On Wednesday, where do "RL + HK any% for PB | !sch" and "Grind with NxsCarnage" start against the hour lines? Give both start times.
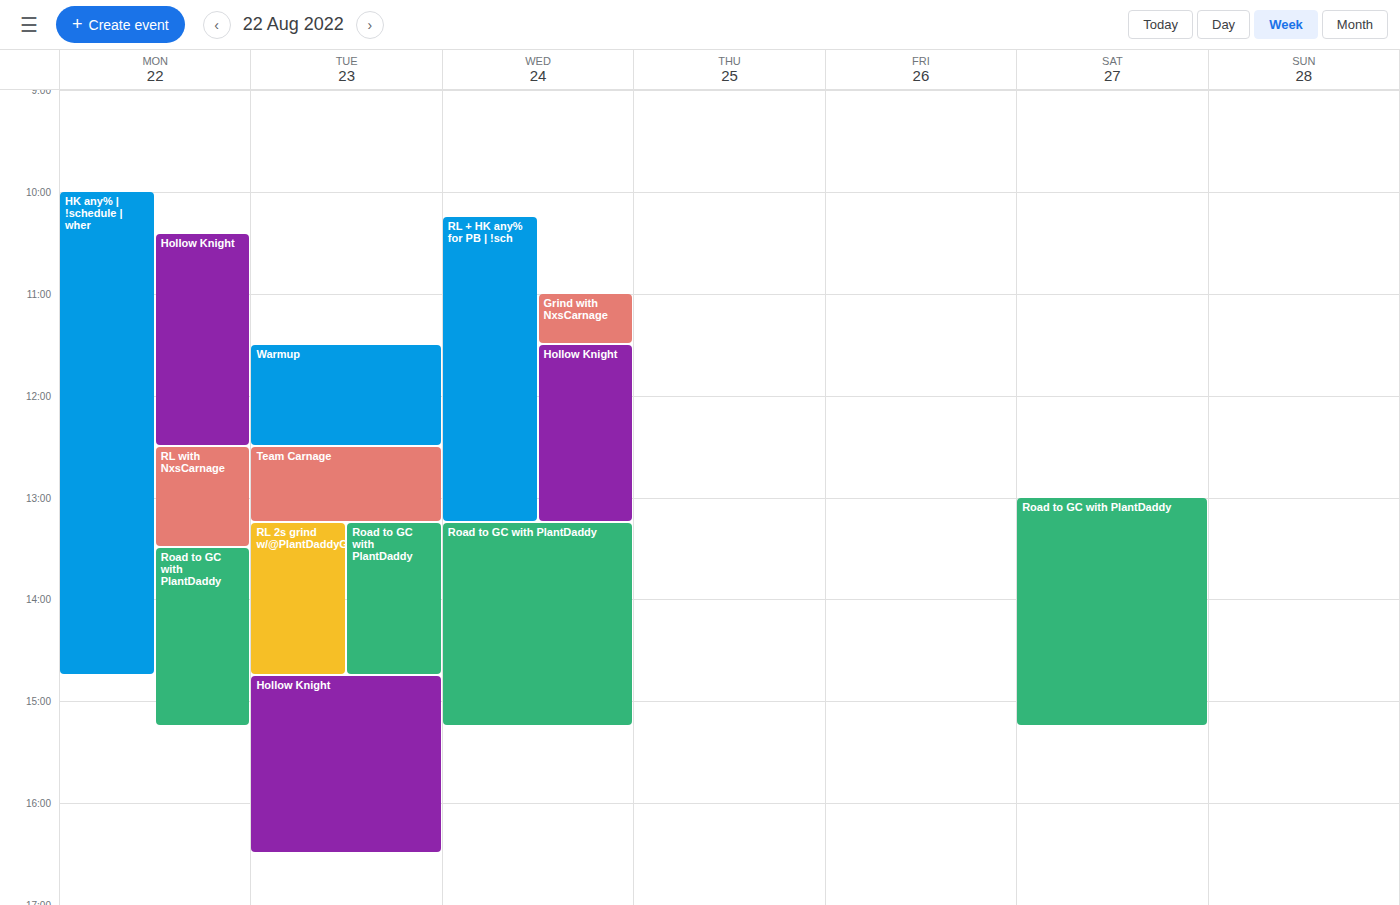
"RL + HK any% for PB | !sch": 10:15 AM, neither: a quarter of the way from the 10 AM line to the 11 AM line. "Grind with NxsCarnage": 11:00 AM, exactly on the 11 AM line.